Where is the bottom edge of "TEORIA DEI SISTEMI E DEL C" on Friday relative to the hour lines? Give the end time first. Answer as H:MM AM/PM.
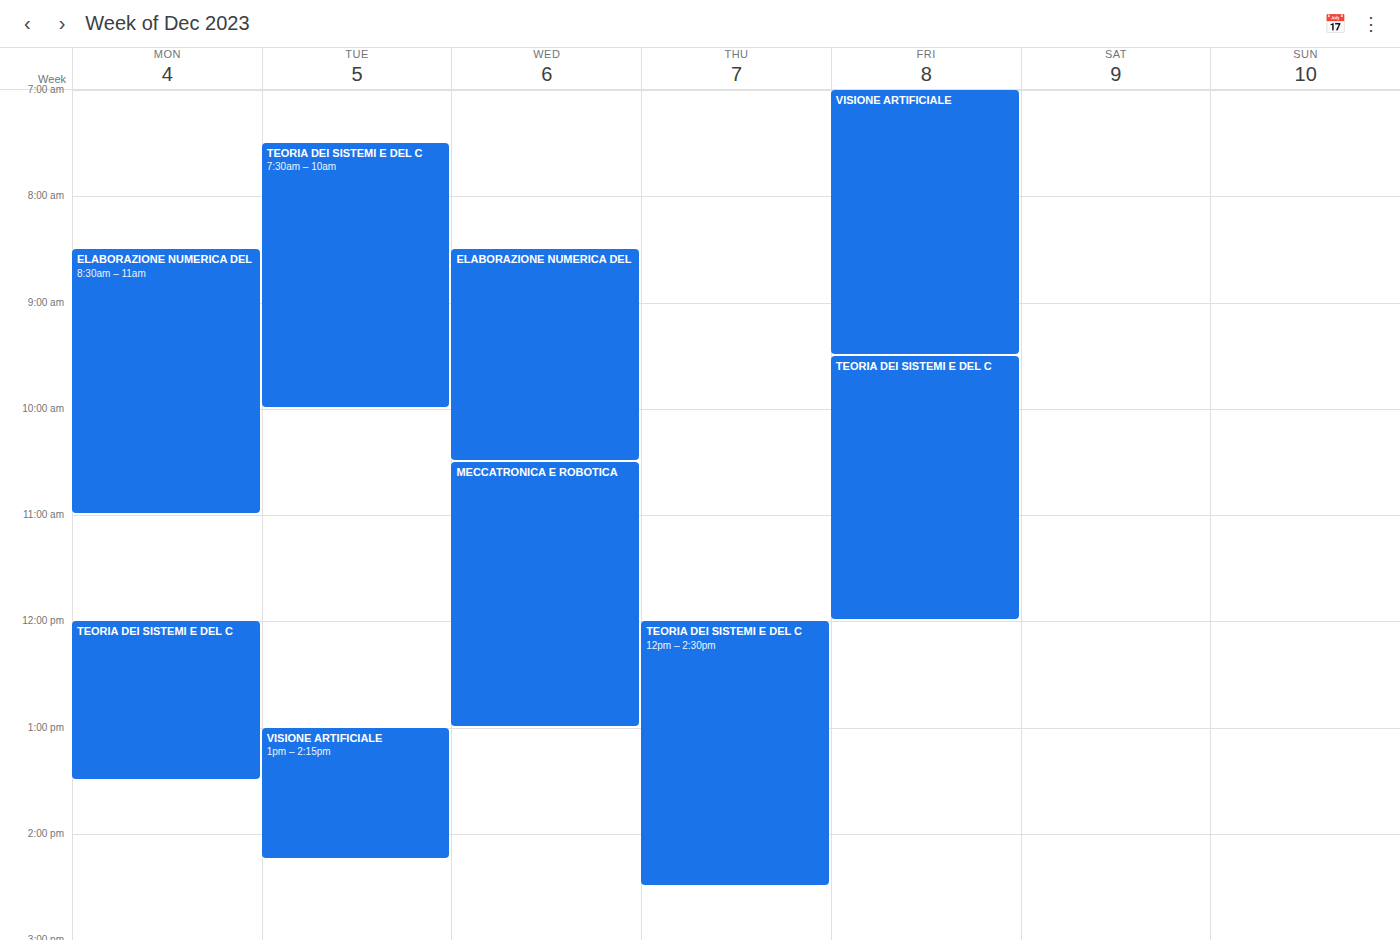
12:00 PM -- exactly on the 12 PM line.